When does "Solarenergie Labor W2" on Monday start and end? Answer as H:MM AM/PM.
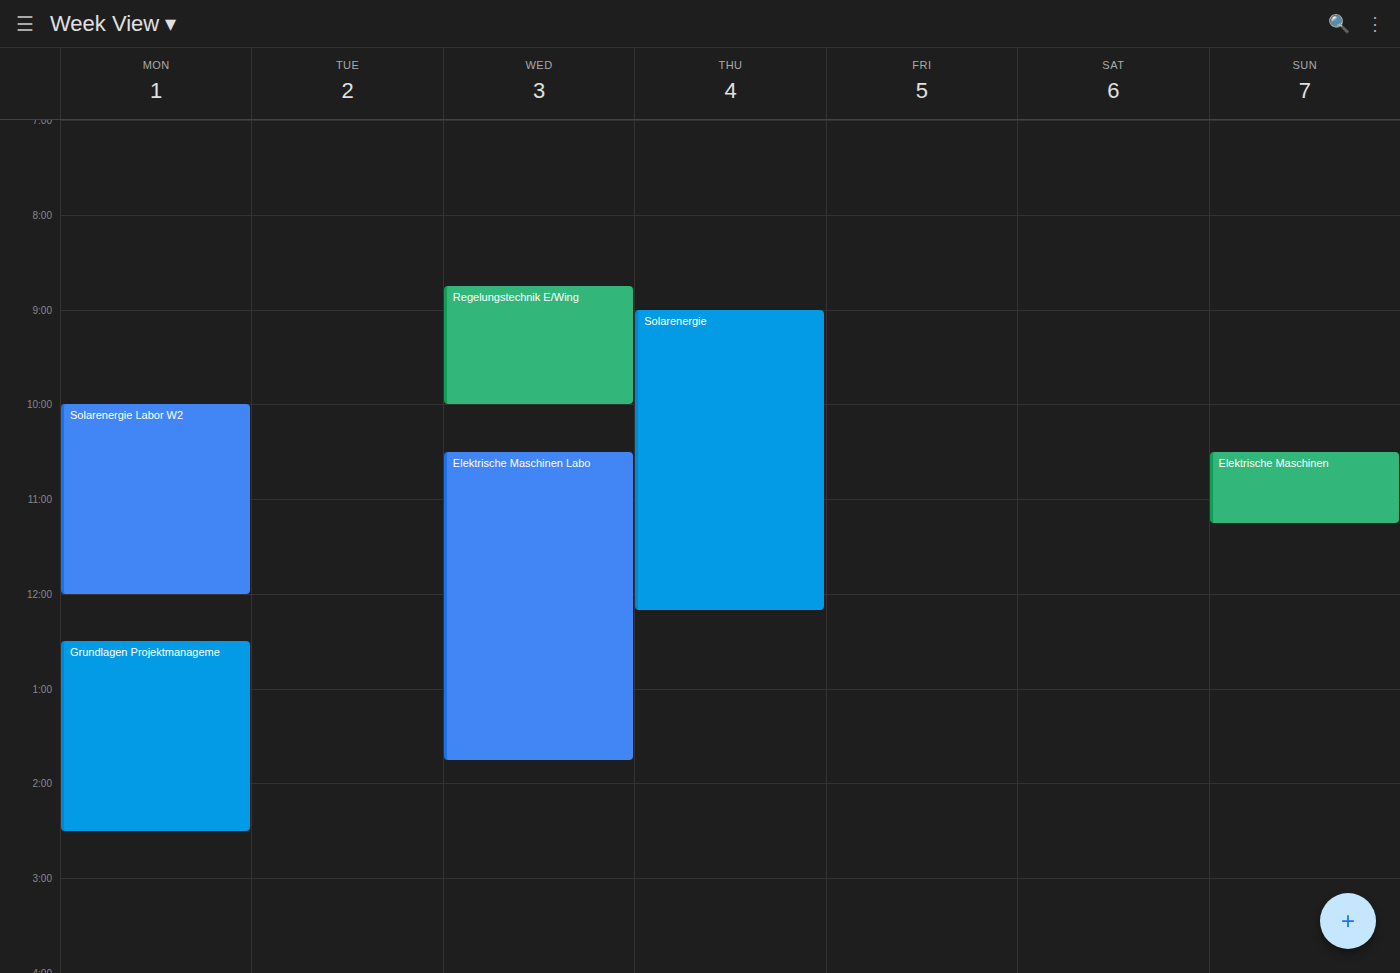
10:00 AM to 12:00 PM